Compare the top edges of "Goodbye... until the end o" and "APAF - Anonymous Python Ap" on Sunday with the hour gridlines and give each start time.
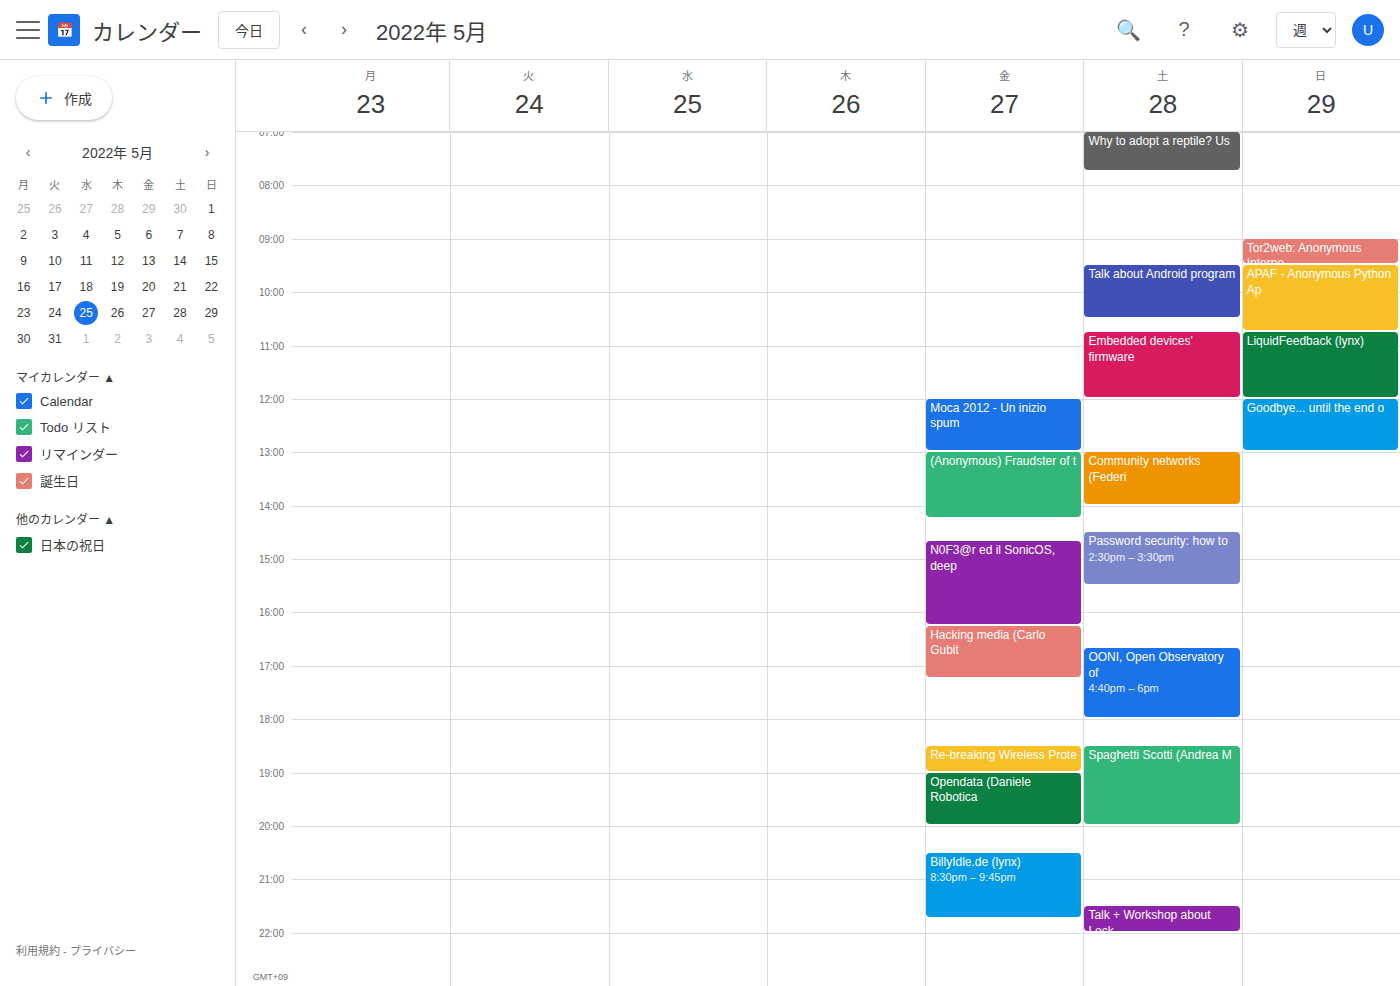
"Goodbye... until the end o": 12:00 PM, exactly on the 12 PM line. "APAF - Anonymous Python Ap": 9:30 AM, halfway between the 9 AM and 10 AM lines.